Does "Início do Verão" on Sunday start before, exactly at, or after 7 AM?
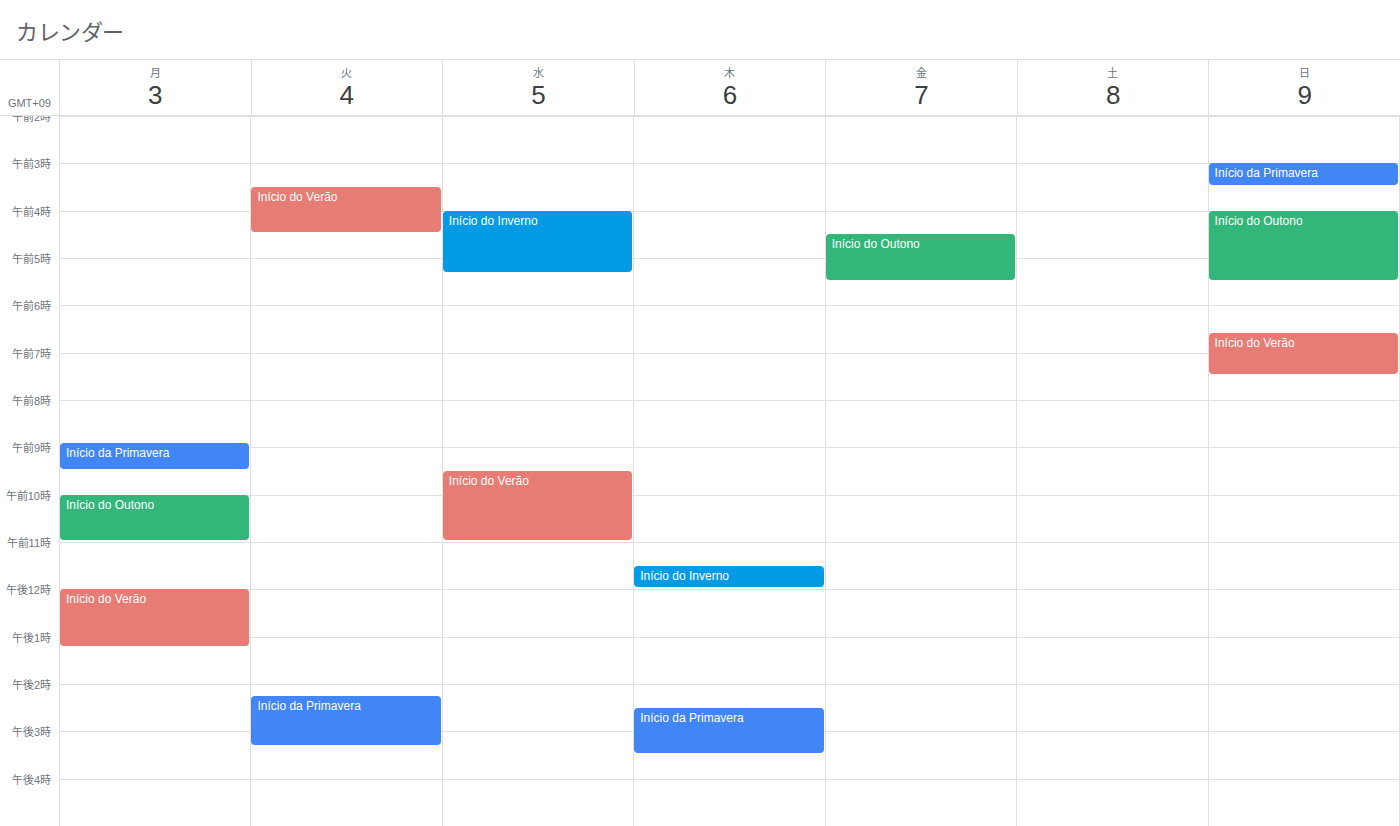
6:35 AM -- before 7 AM, 25 minutes above the 7 AM line.